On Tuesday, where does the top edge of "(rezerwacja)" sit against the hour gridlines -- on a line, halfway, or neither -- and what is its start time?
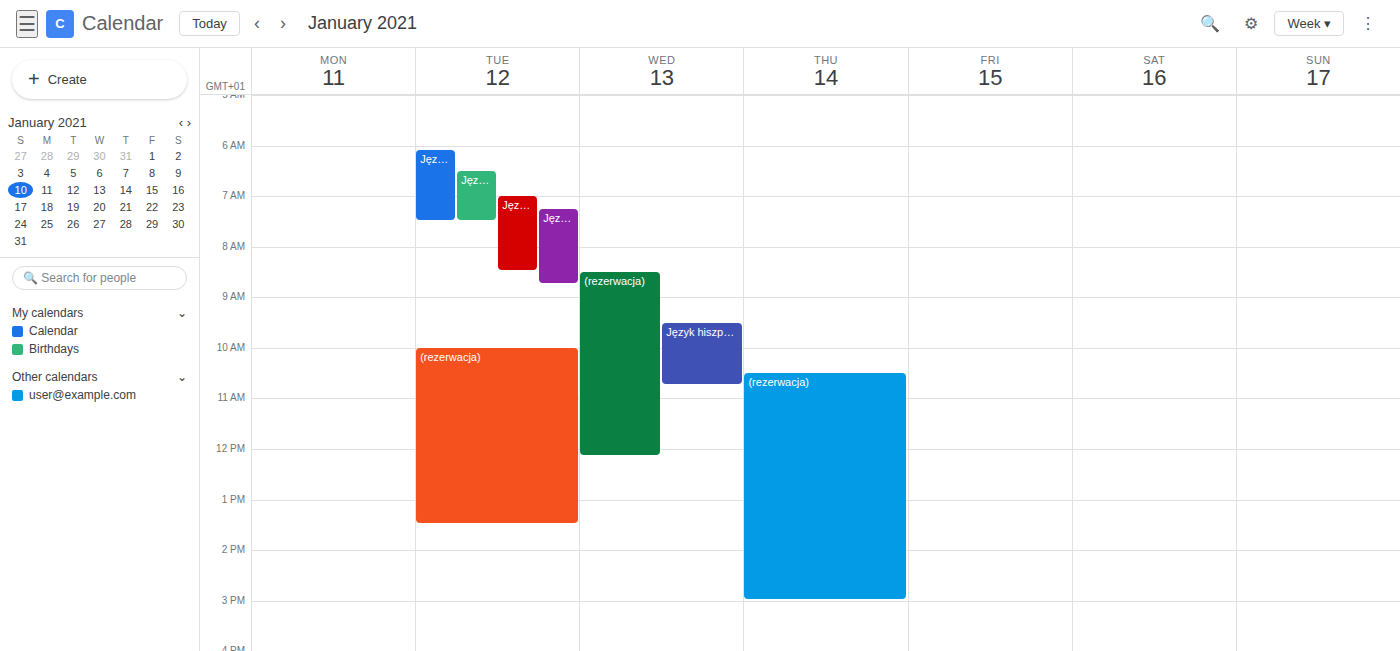
10:00 AM -- exactly on the 10 AM line.